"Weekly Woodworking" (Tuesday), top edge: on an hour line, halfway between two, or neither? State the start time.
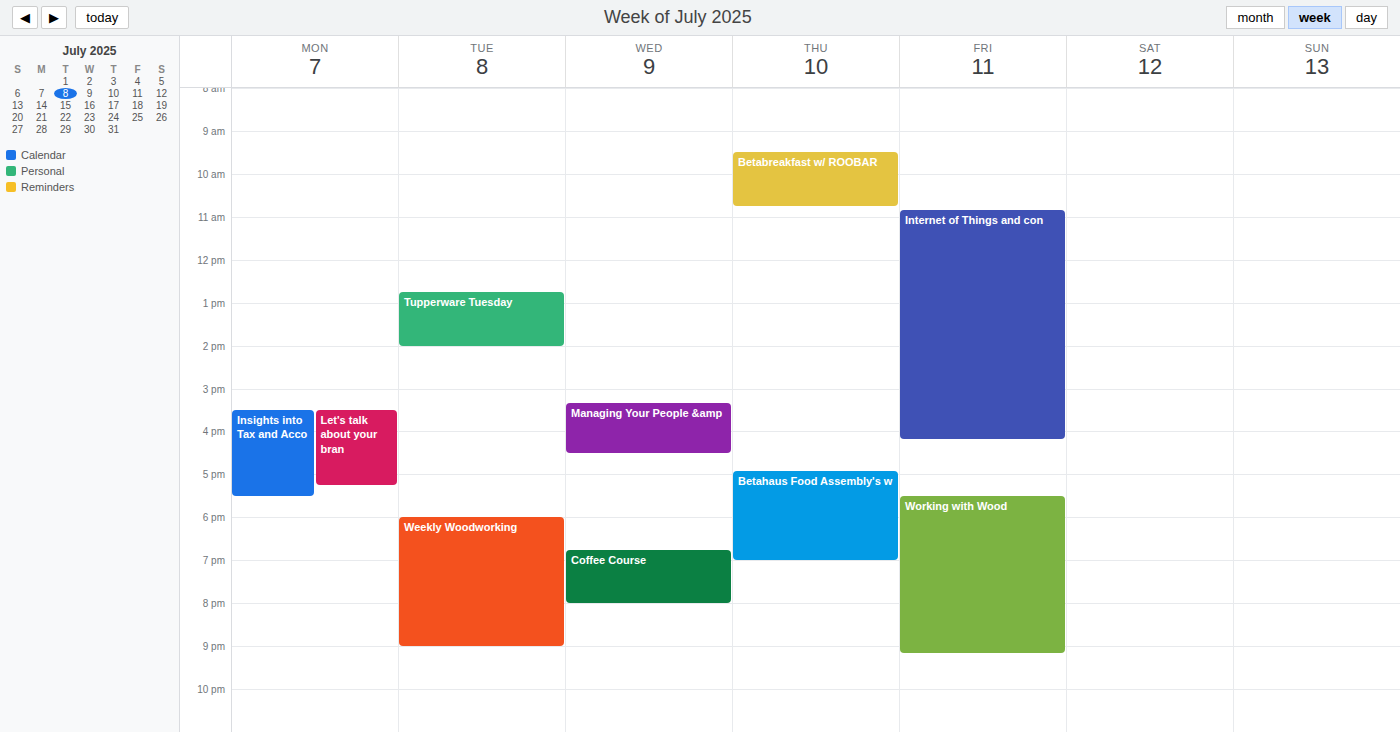
18:00 -- exactly on the 18:00 line.